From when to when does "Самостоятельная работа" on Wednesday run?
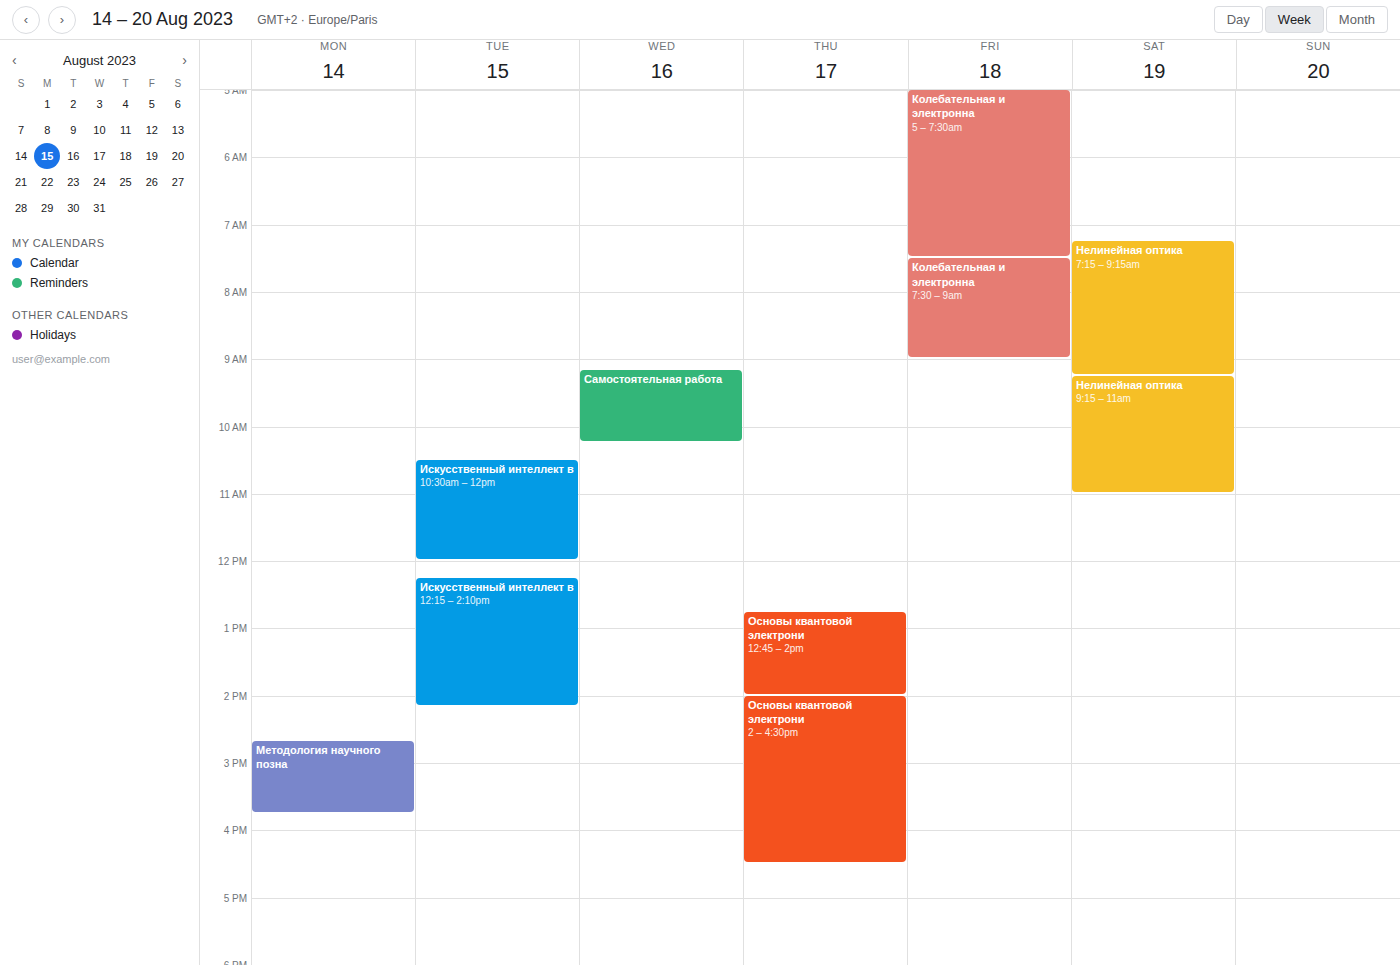
9:10 AM to 10:15 AM